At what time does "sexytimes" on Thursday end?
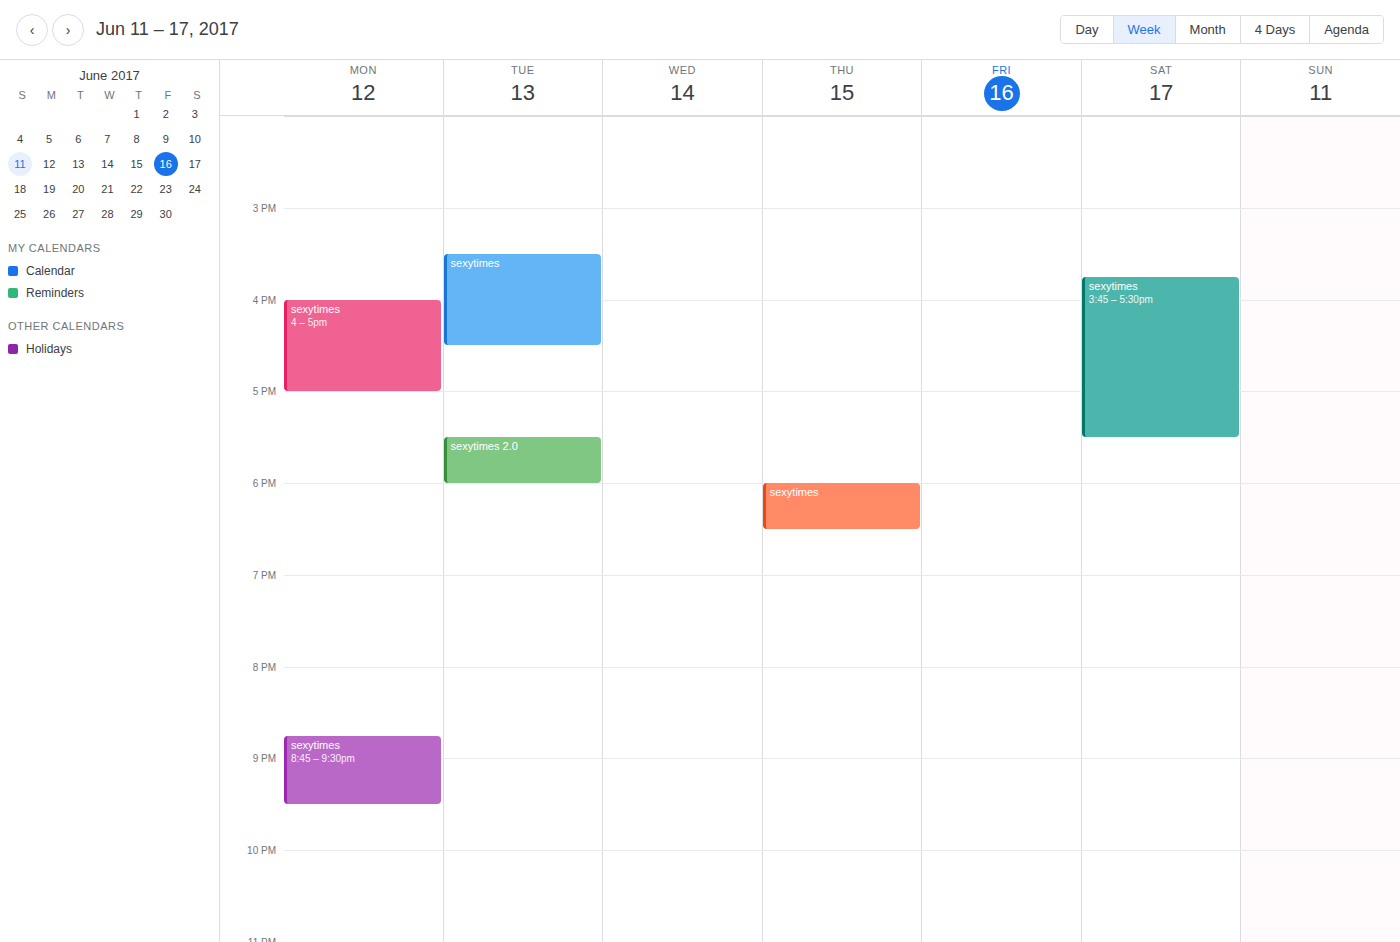
6:30 PM